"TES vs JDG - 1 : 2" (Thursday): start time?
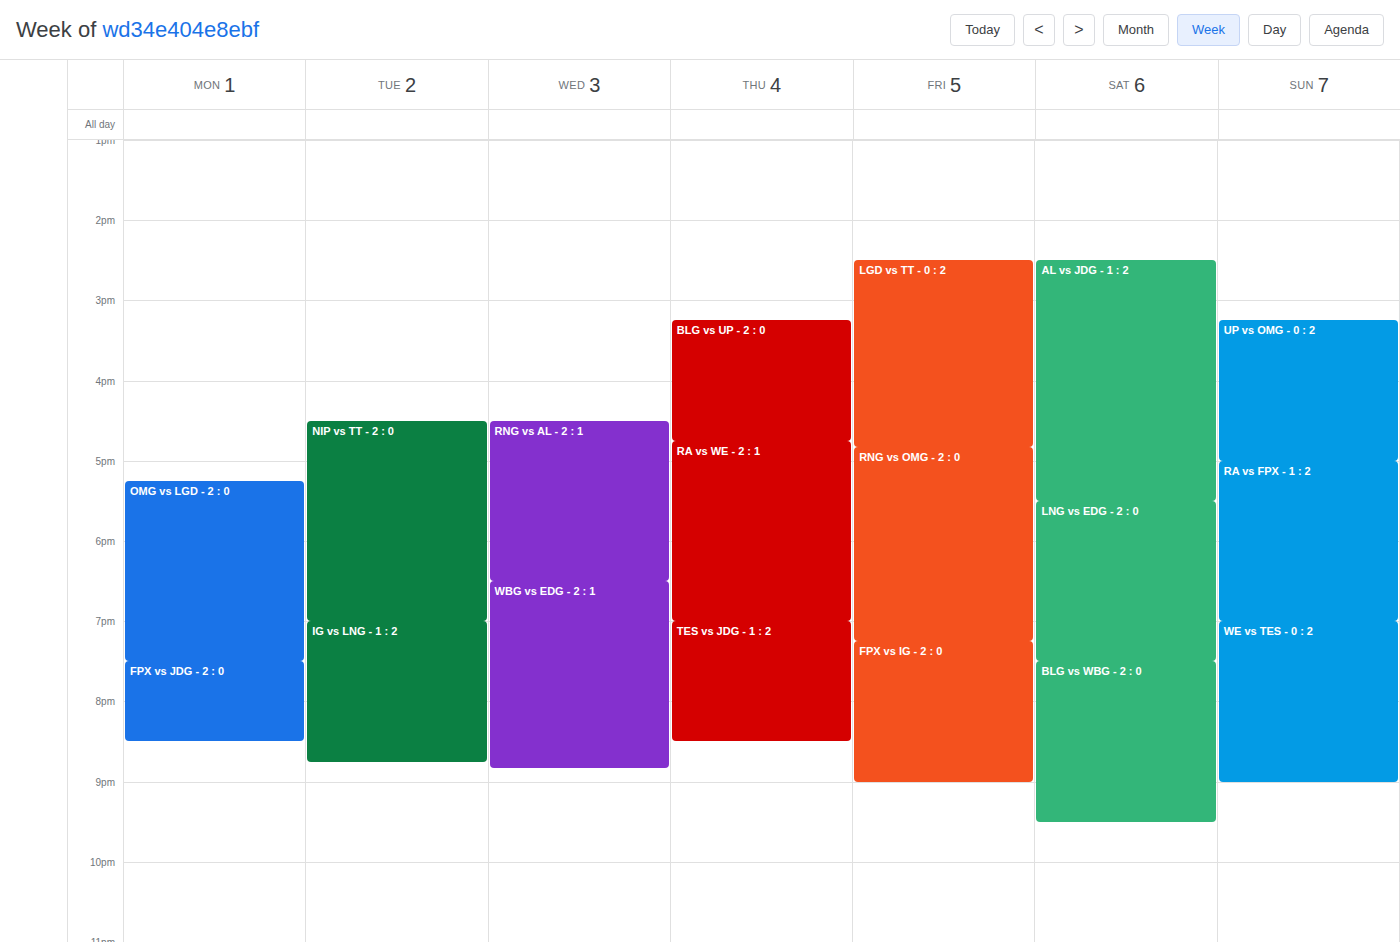
7:00 PM